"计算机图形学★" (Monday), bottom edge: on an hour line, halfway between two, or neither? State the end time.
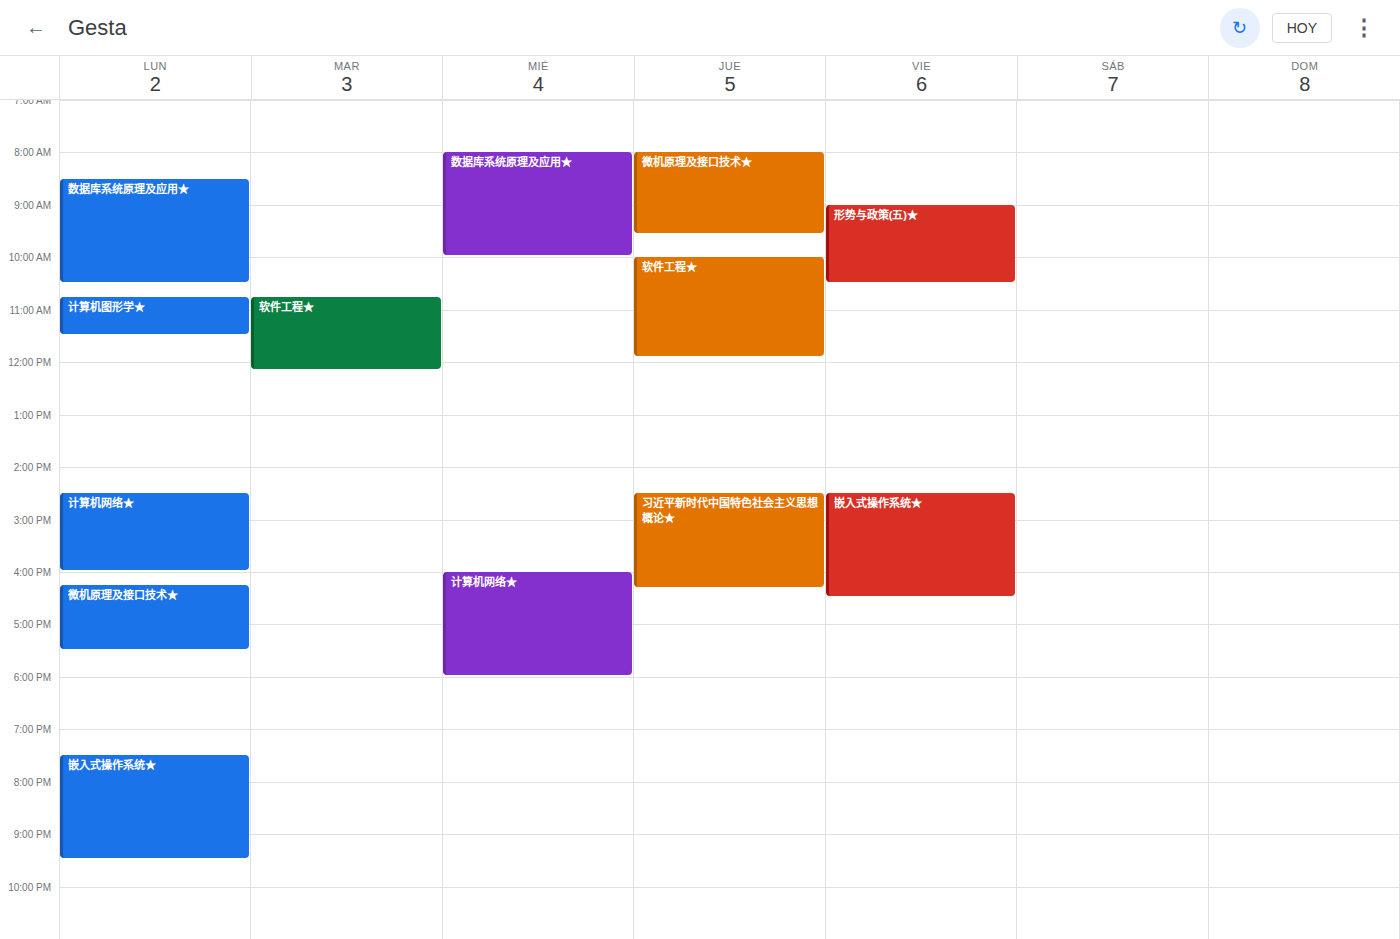
11:30 AM -- halfway between the 11 AM and 12 PM lines.